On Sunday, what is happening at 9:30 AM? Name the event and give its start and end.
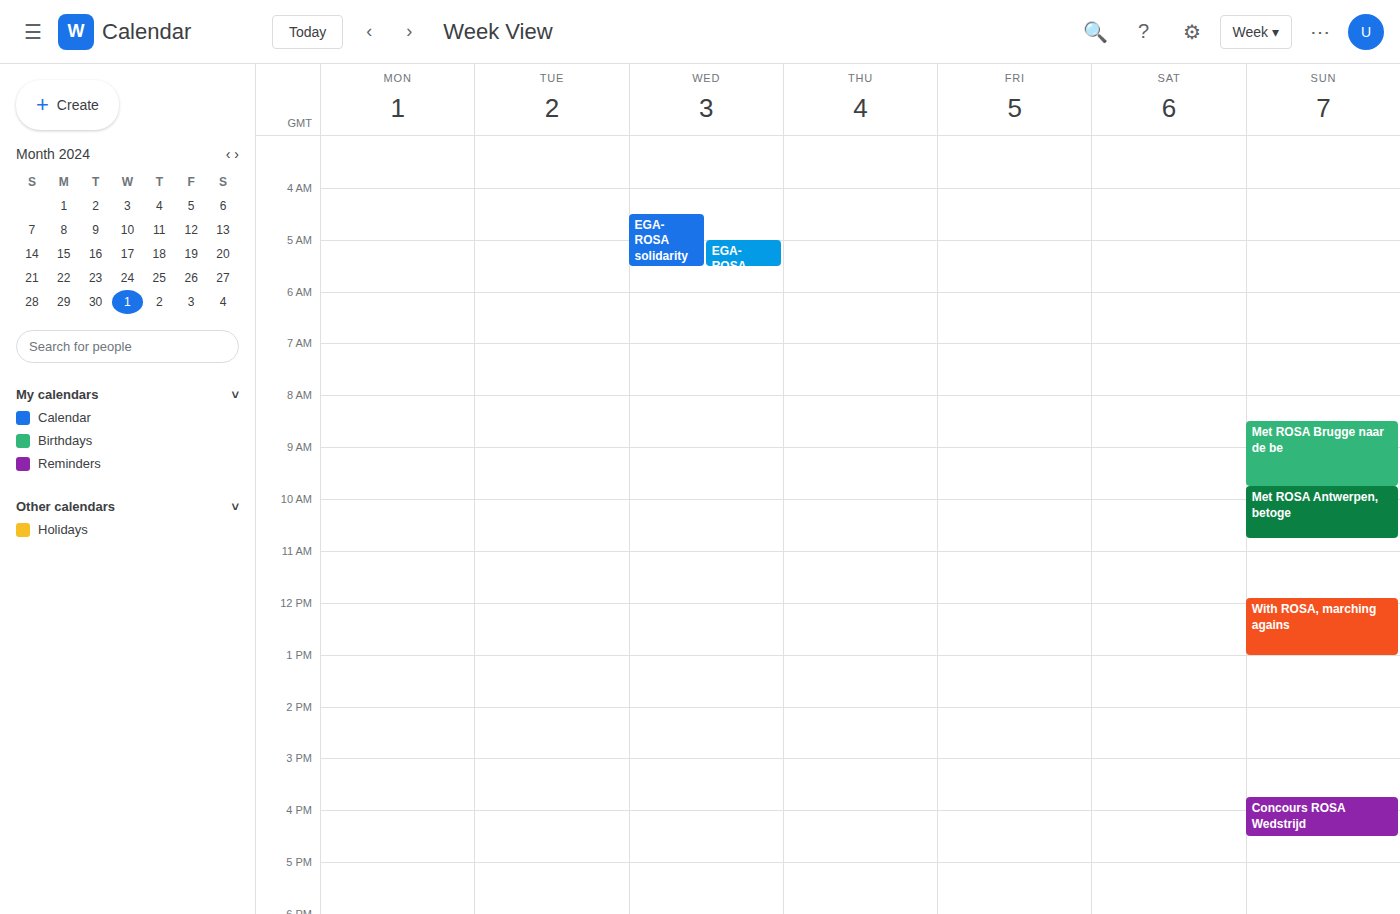
"Met ROSA Brugge naar de be", 8:30 AM to 9:45 AM